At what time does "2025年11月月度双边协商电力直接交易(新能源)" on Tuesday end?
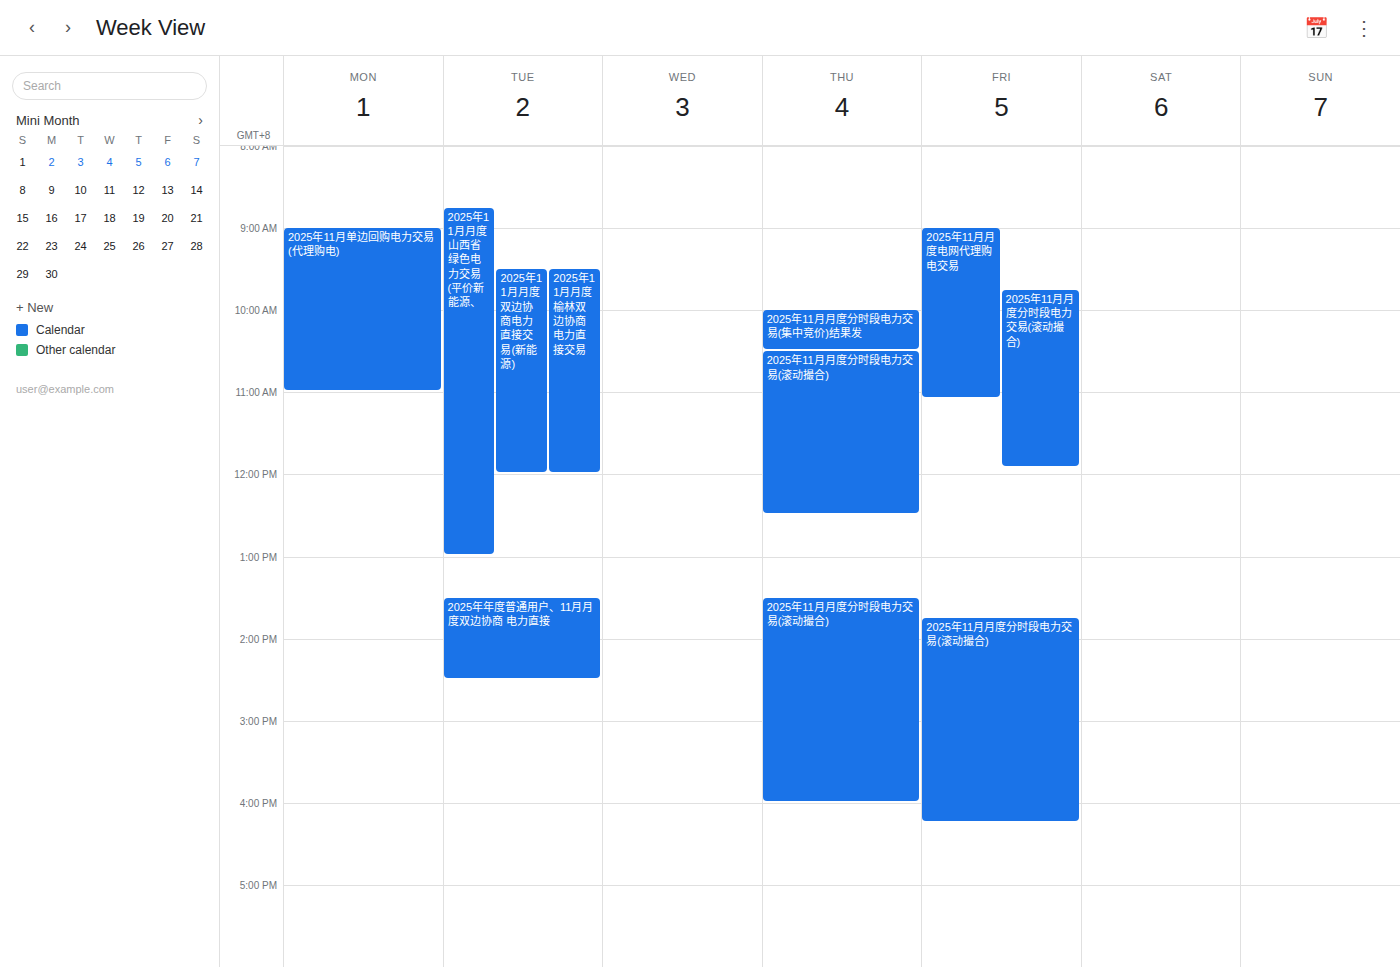
12:00 PM